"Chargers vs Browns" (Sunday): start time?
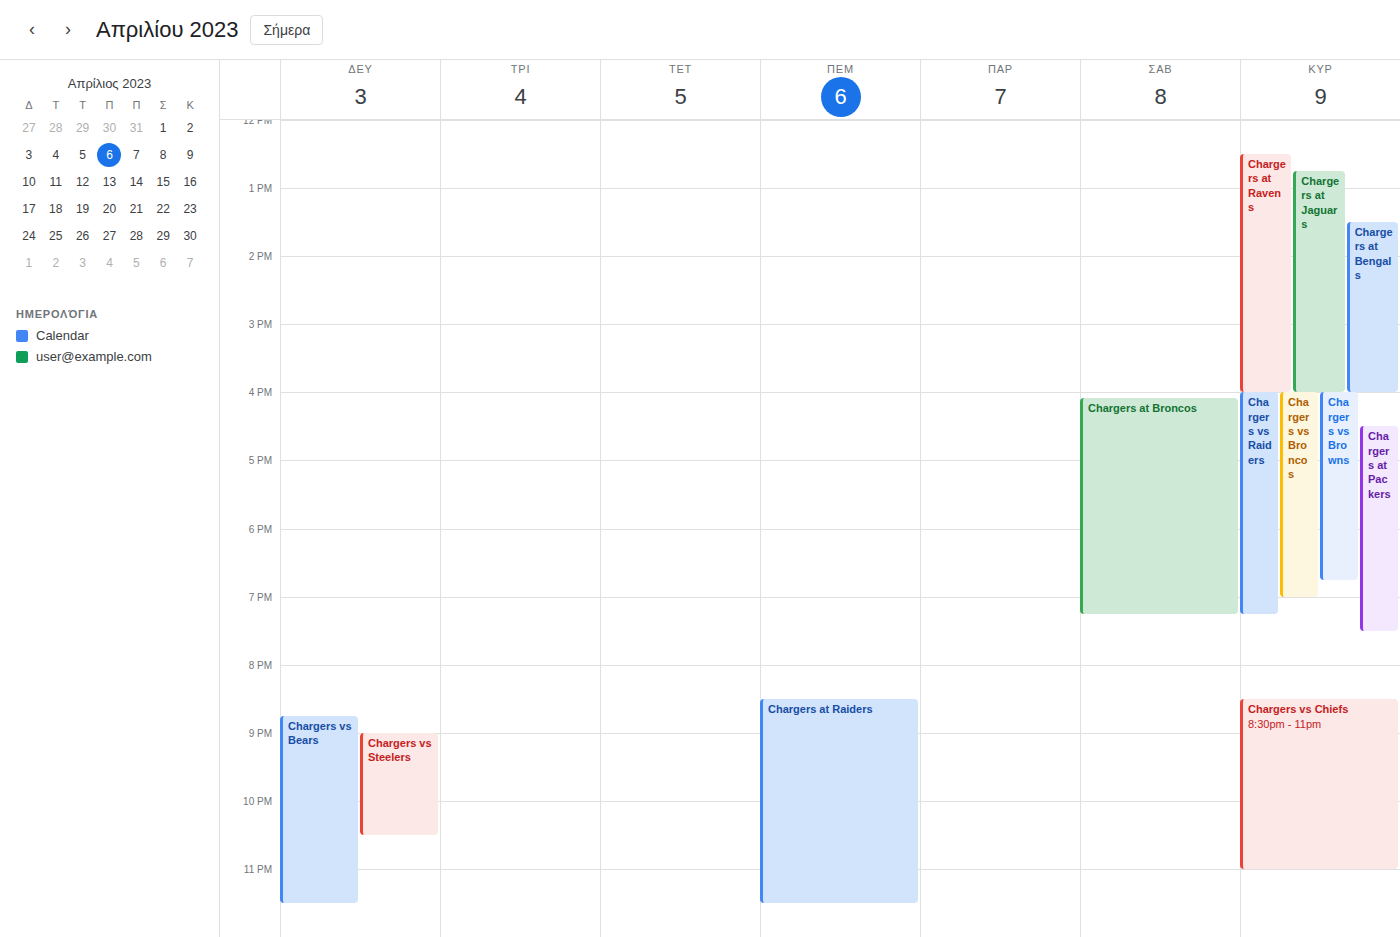
16:00